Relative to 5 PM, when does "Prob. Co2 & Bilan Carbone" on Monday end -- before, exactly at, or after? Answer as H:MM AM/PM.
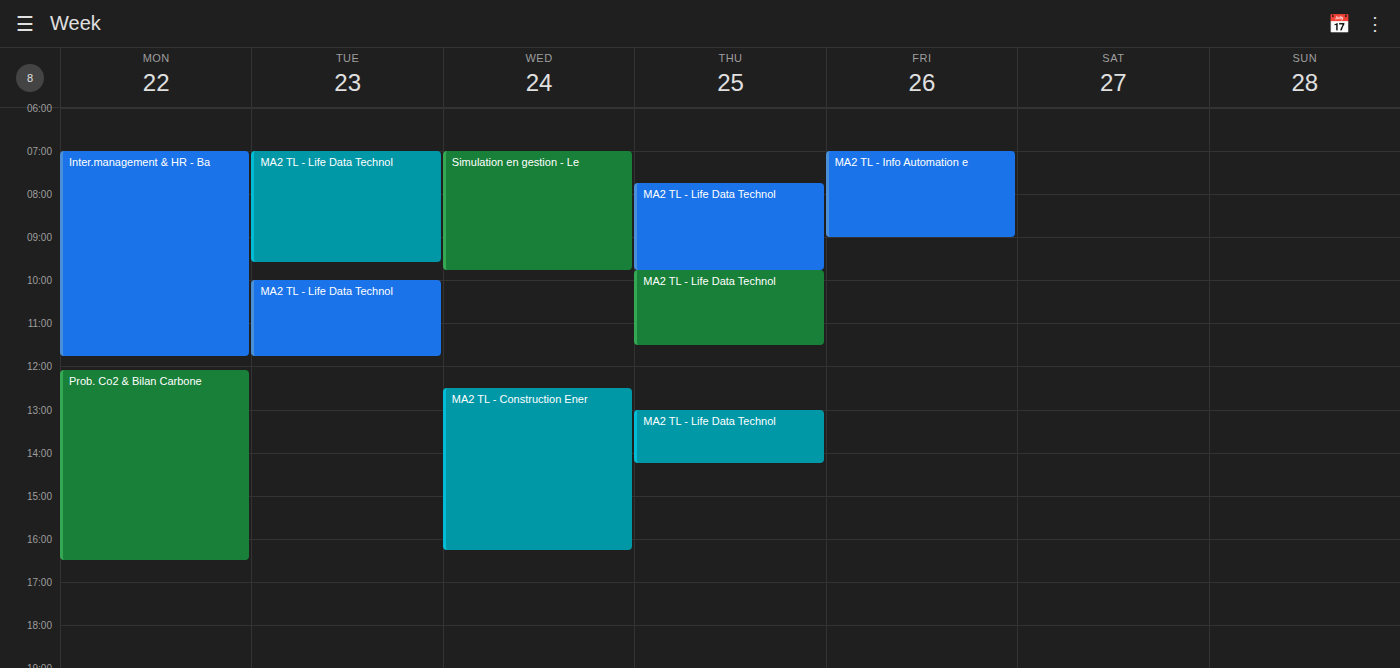
4:30 PM -- before 5 PM, 30 minutes above the 5 PM line.